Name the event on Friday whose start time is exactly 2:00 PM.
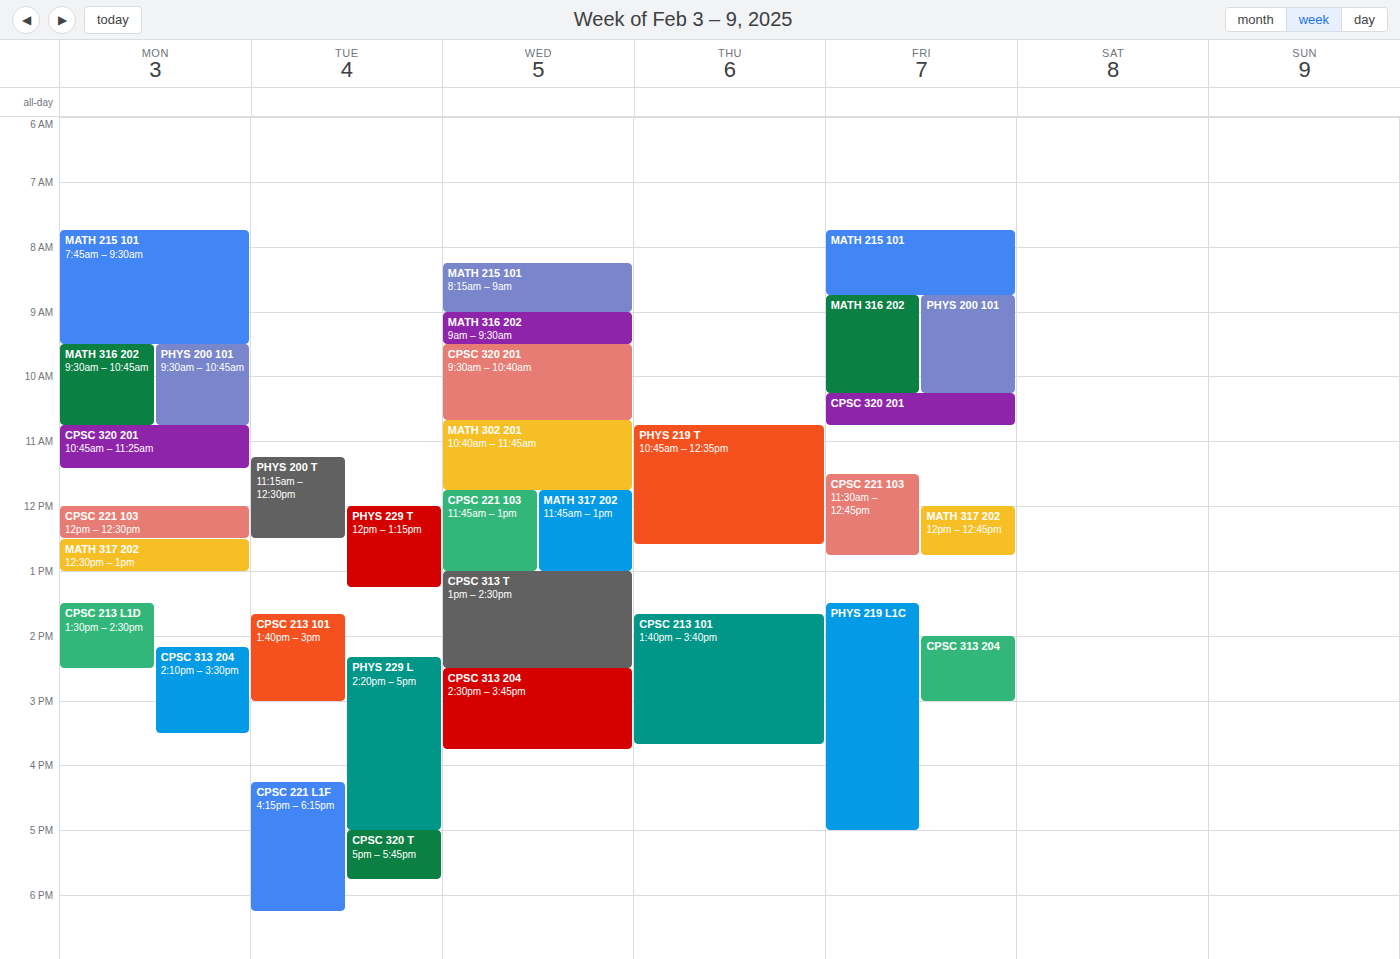
"CPSC 313 204"